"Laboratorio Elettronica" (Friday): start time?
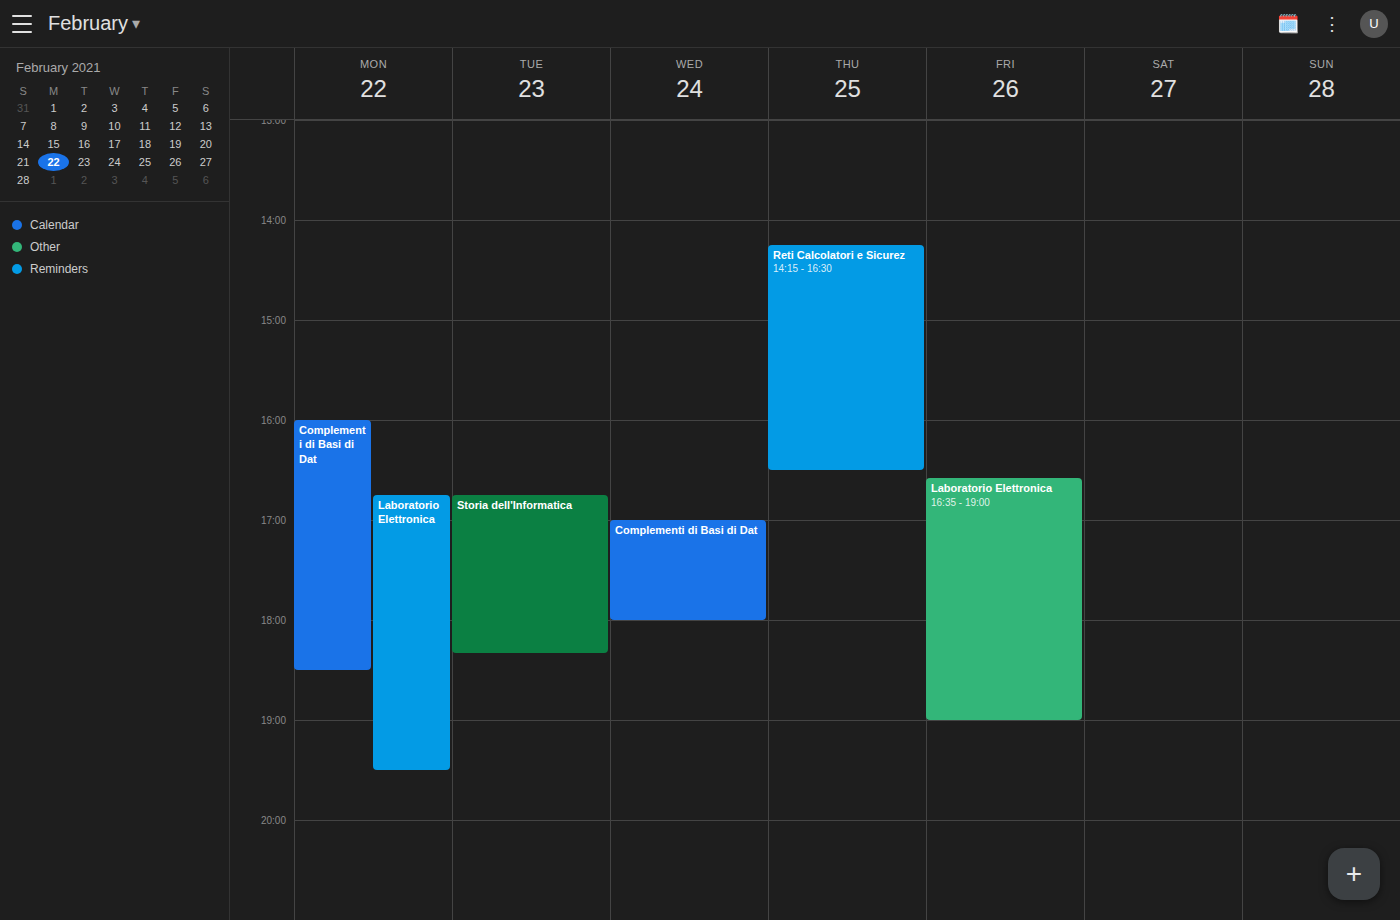
4:35 PM